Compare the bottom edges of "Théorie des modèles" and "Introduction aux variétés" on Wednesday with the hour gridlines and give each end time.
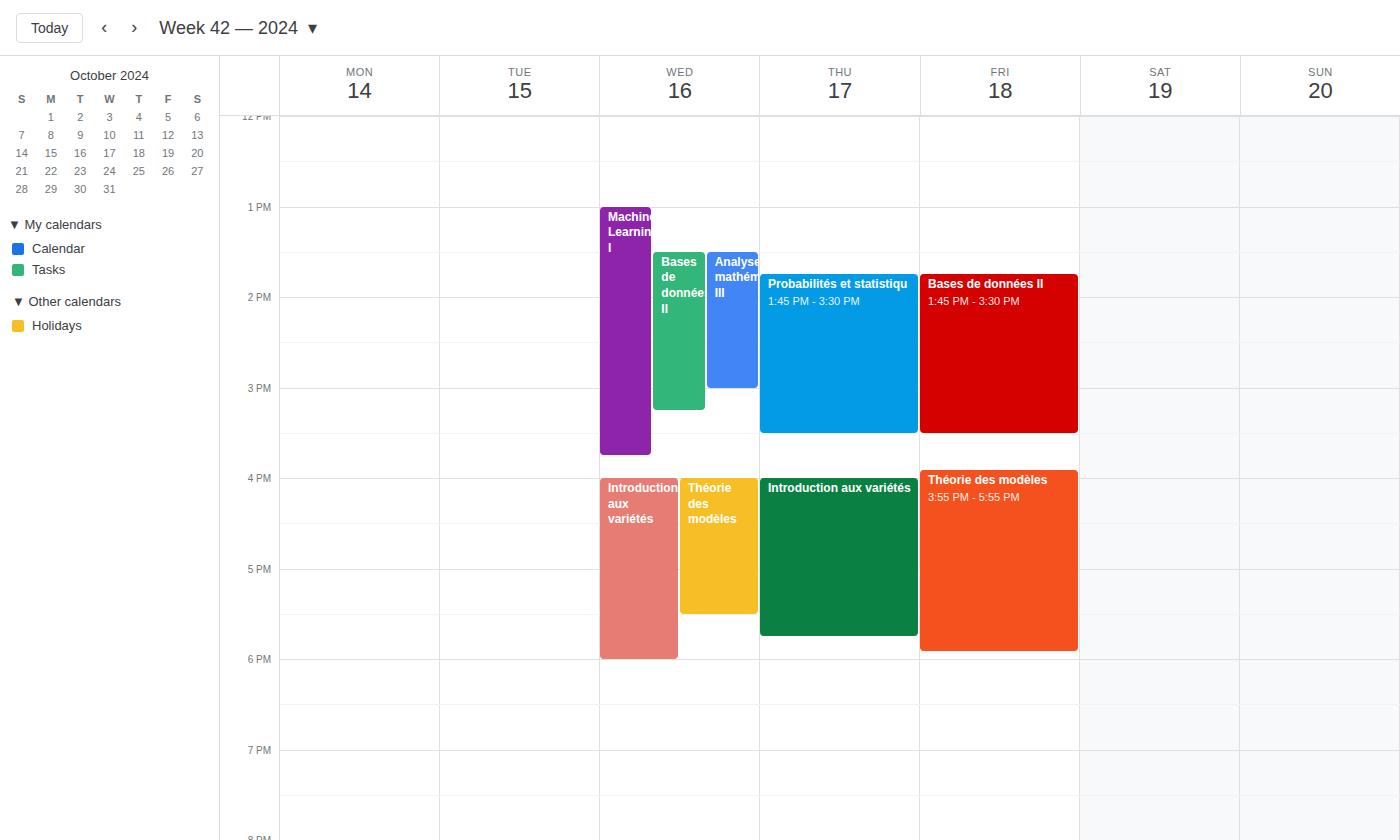
"Théorie des modèles": 5:30 PM, halfway between the 5 PM and 6 PM lines. "Introduction aux variétés": 6:00 PM, exactly on the 6 PM line.